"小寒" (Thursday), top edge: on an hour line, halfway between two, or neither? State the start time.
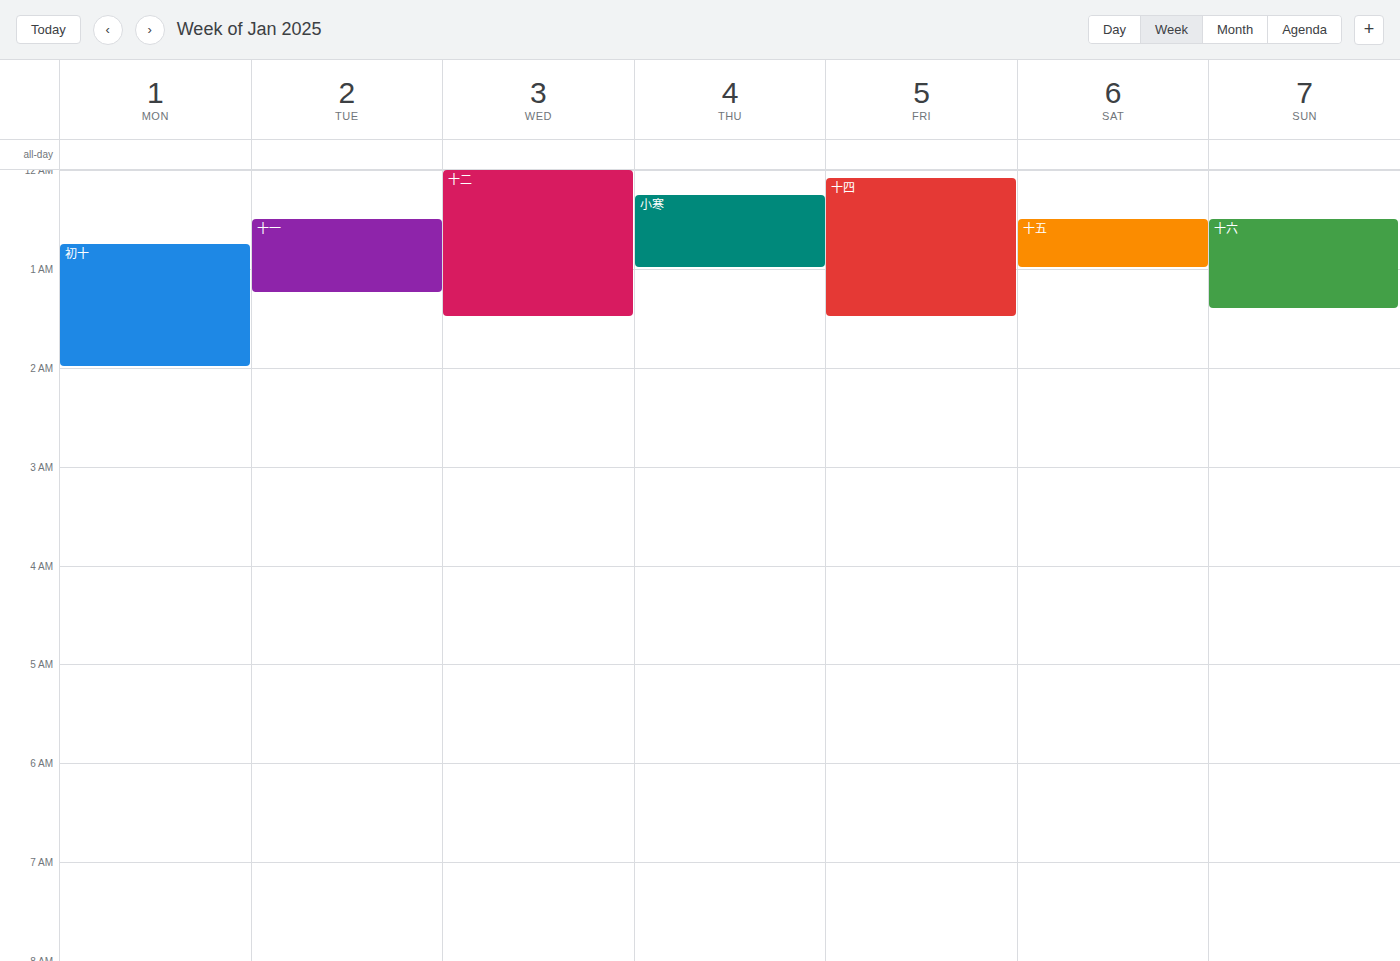
12:15 AM -- neither: a quarter of the way from the 12 AM line to the 1 AM line.